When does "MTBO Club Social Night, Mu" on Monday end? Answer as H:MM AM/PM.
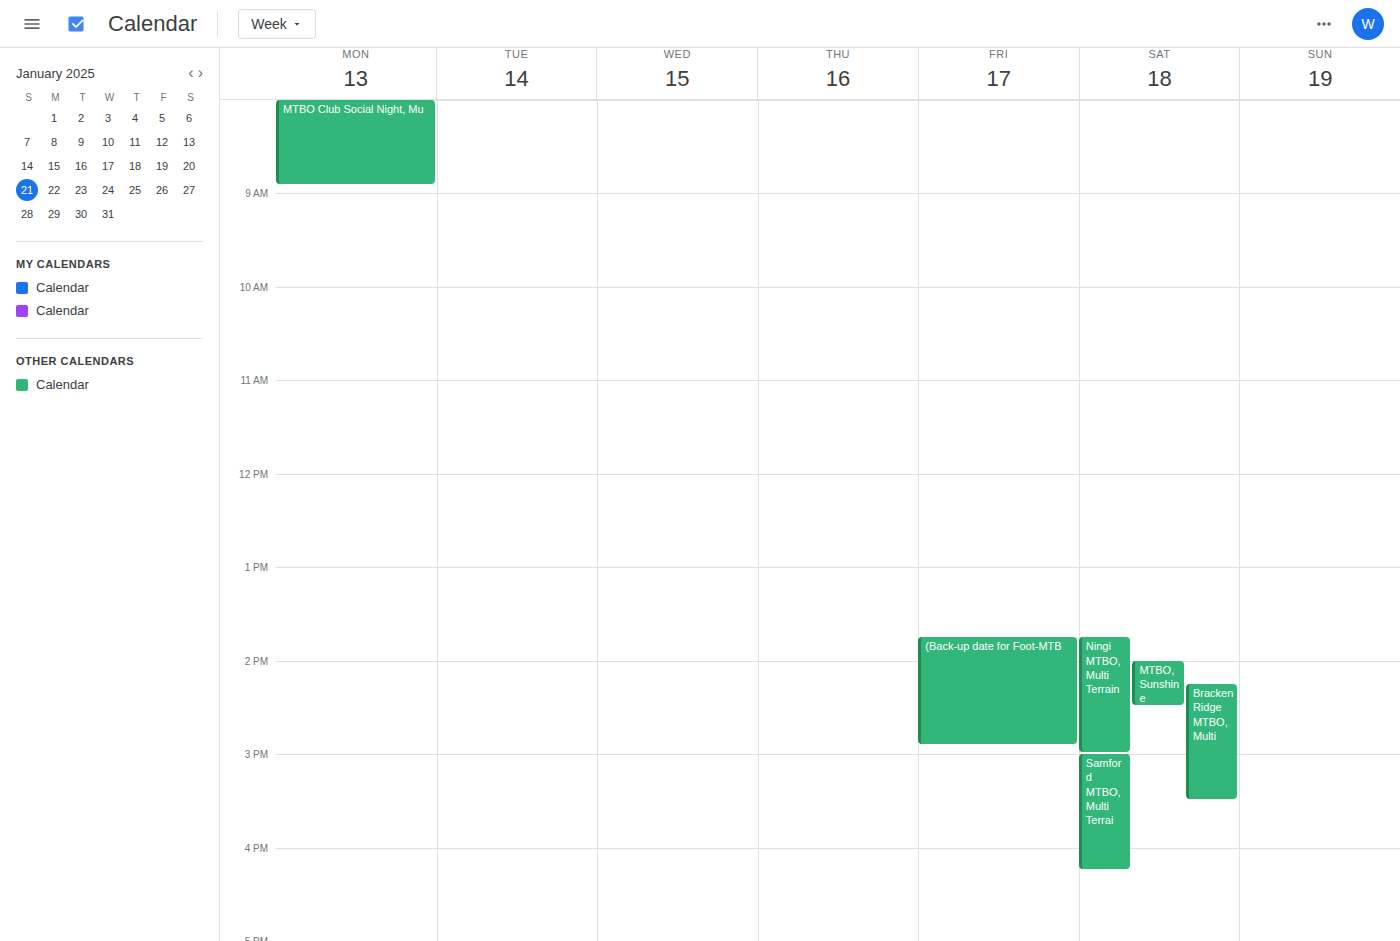
8:55 AM